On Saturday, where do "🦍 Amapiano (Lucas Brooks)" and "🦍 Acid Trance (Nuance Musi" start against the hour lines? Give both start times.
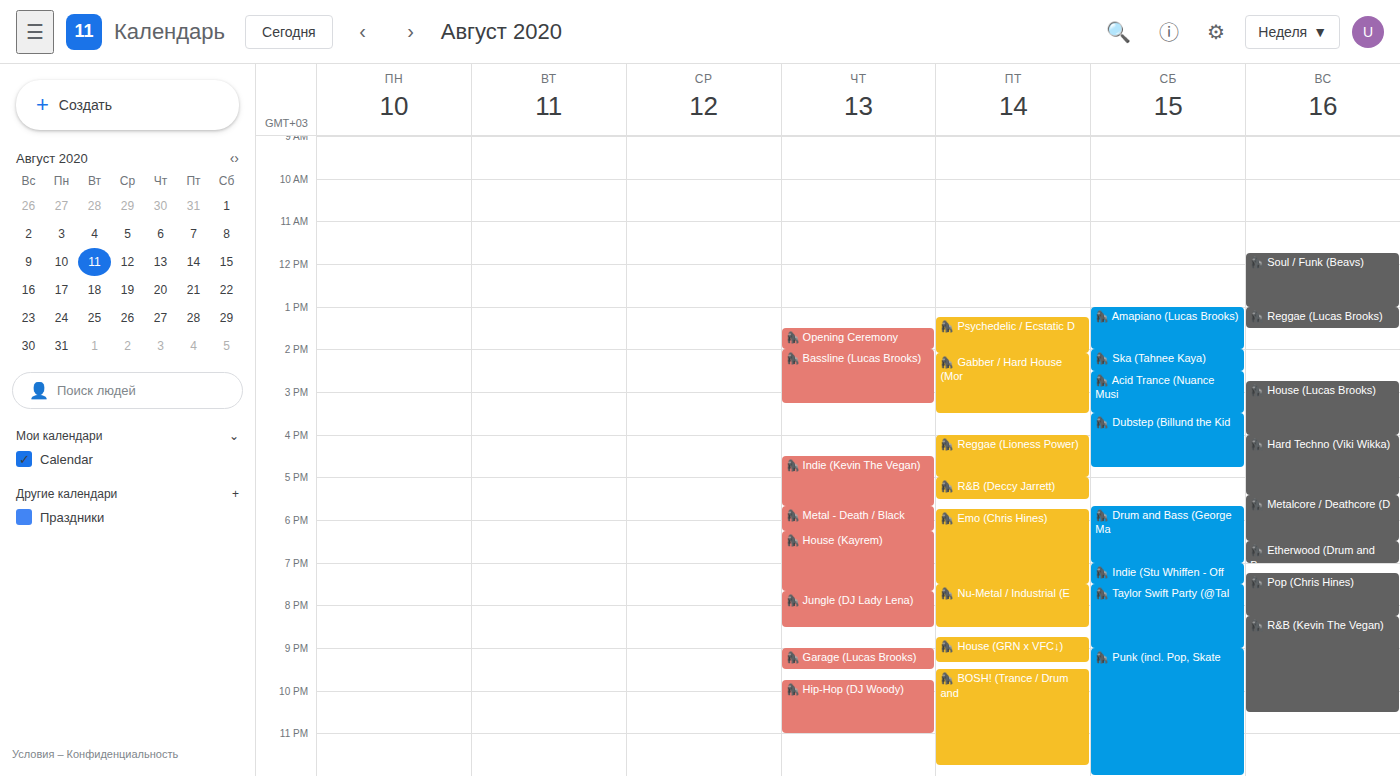
"🦍 Amapiano (Lucas Brooks)": 1:00 PM, exactly on the 1 PM line. "🦍 Acid Trance (Nuance Musi": 2:30 PM, halfway between the 2 PM and 3 PM lines.